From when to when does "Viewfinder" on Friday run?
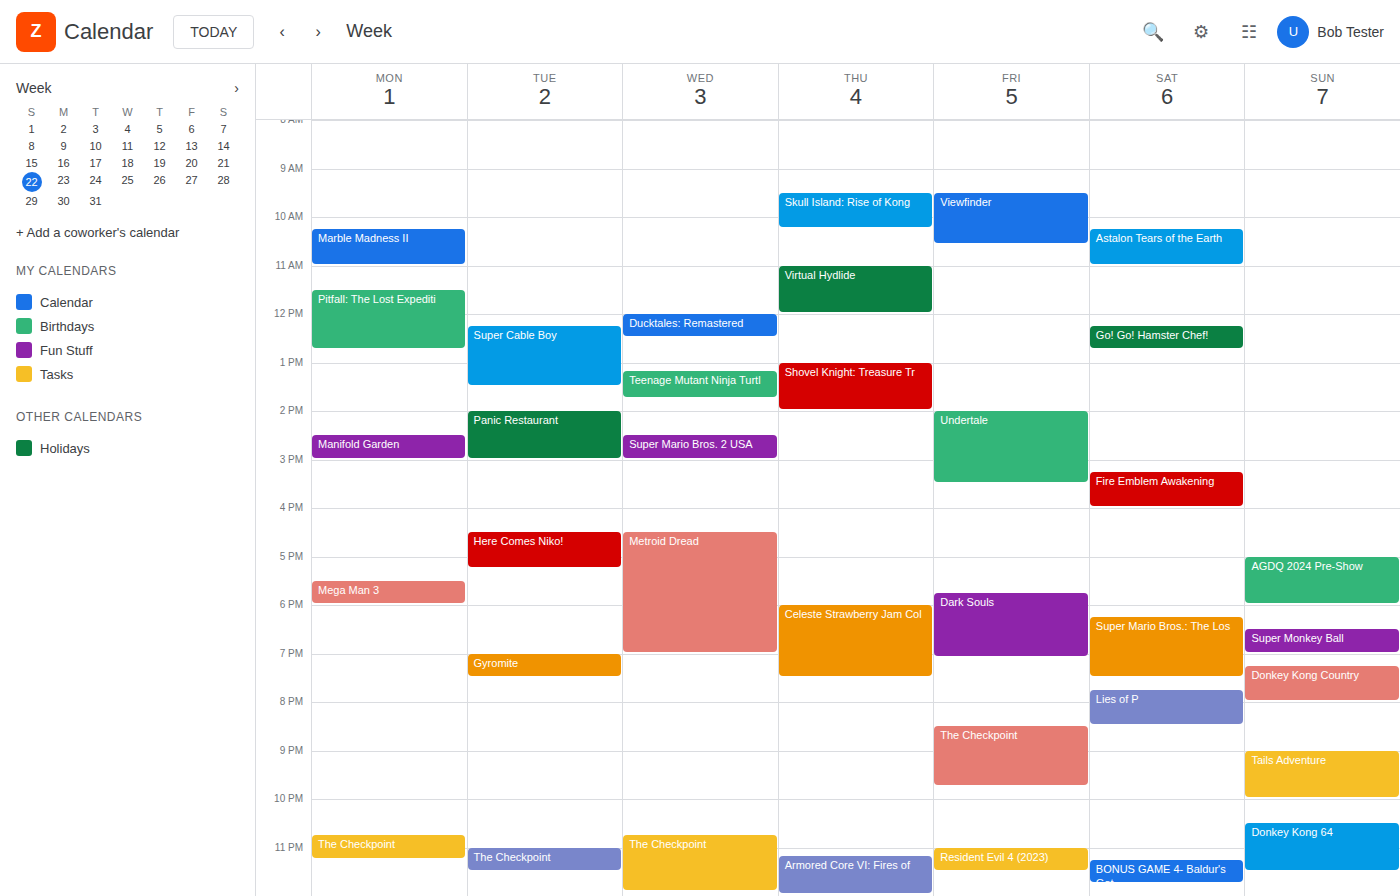
9:30 AM to 10:35 AM